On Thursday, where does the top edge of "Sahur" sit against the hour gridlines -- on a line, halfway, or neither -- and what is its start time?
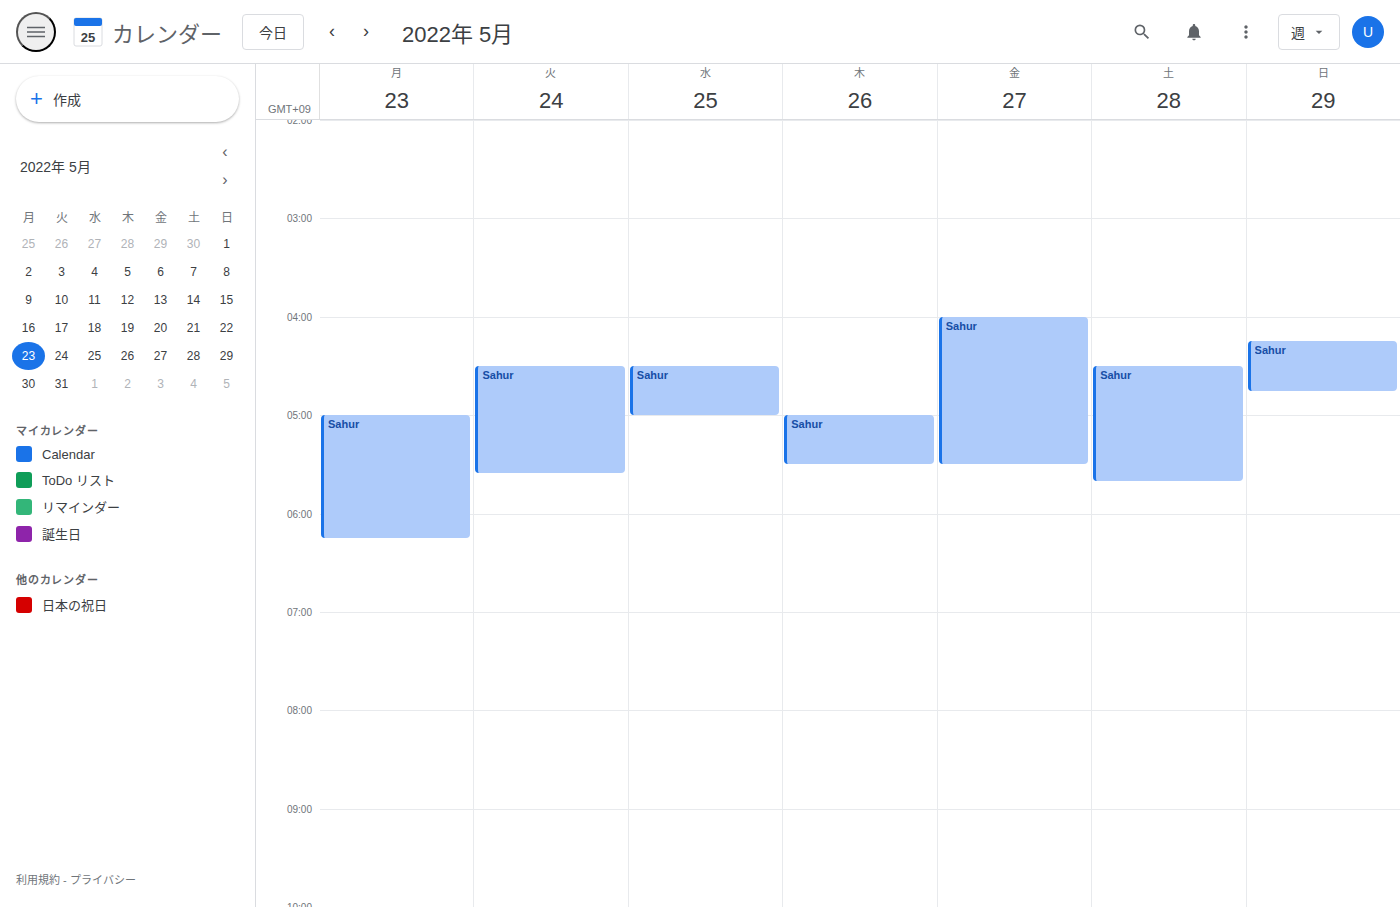
5:00 AM -- exactly on the 5 AM line.